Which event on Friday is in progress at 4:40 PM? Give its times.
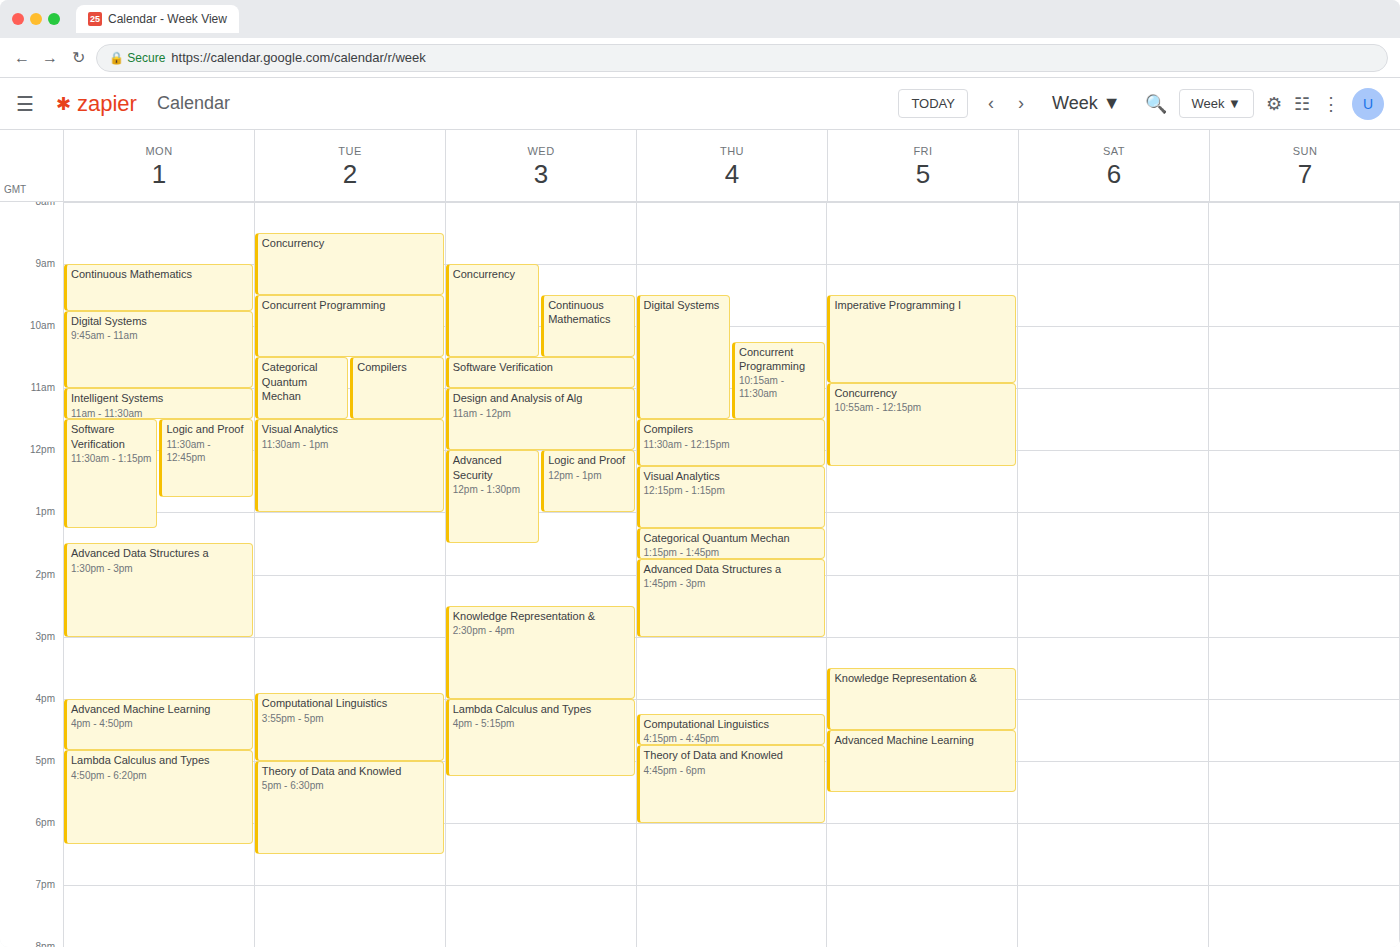
"Advanced Machine Learning", 4:30 PM to 5:30 PM